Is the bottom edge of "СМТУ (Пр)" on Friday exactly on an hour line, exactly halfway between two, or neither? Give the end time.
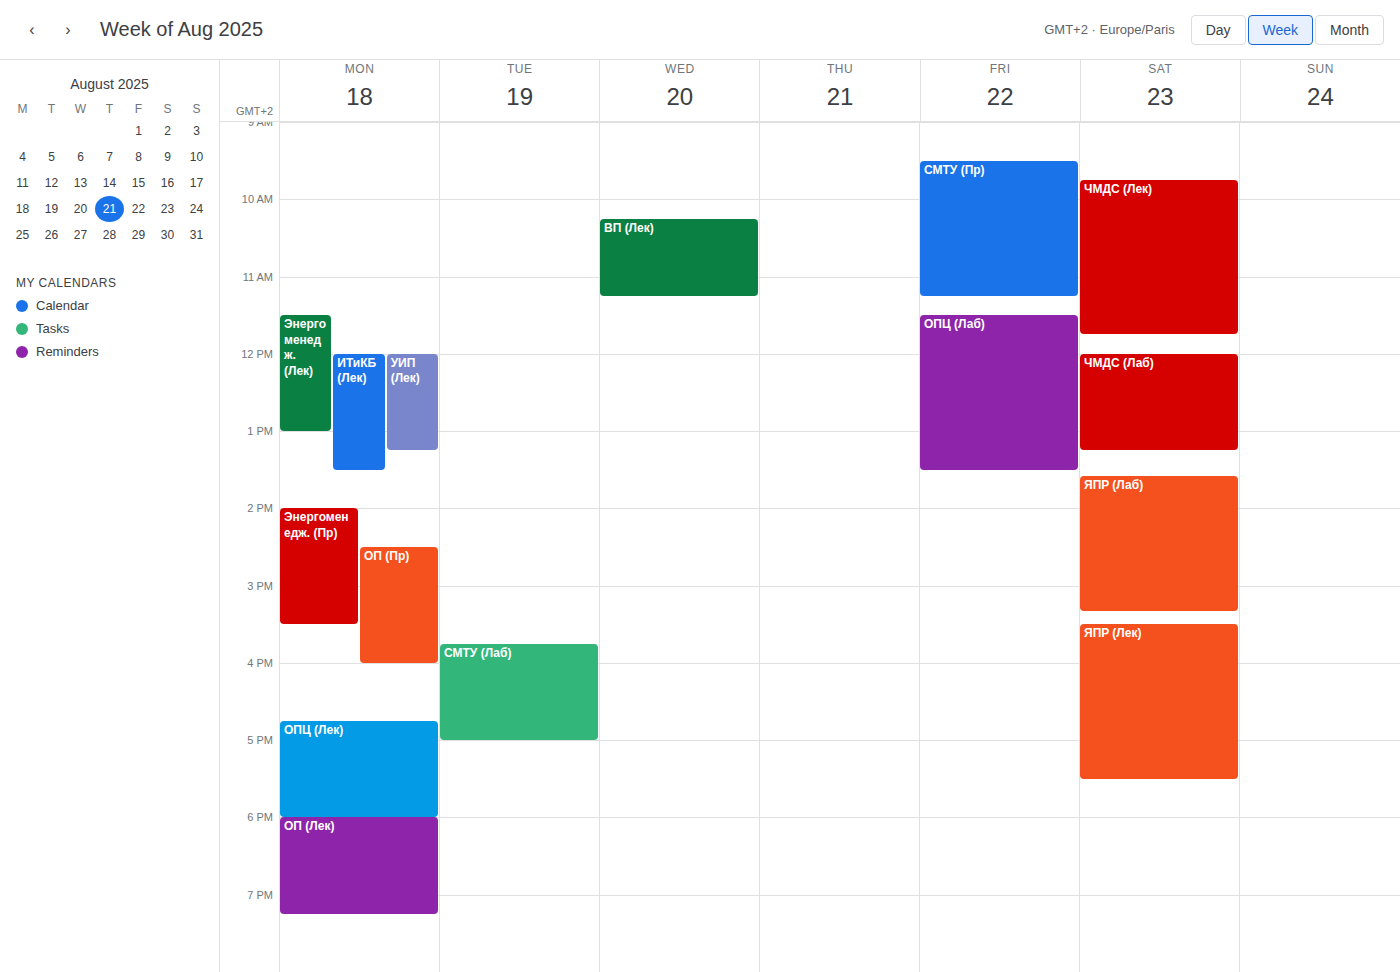
11:15 AM -- neither: a quarter of the way from the 11 AM line to the 12 PM line.